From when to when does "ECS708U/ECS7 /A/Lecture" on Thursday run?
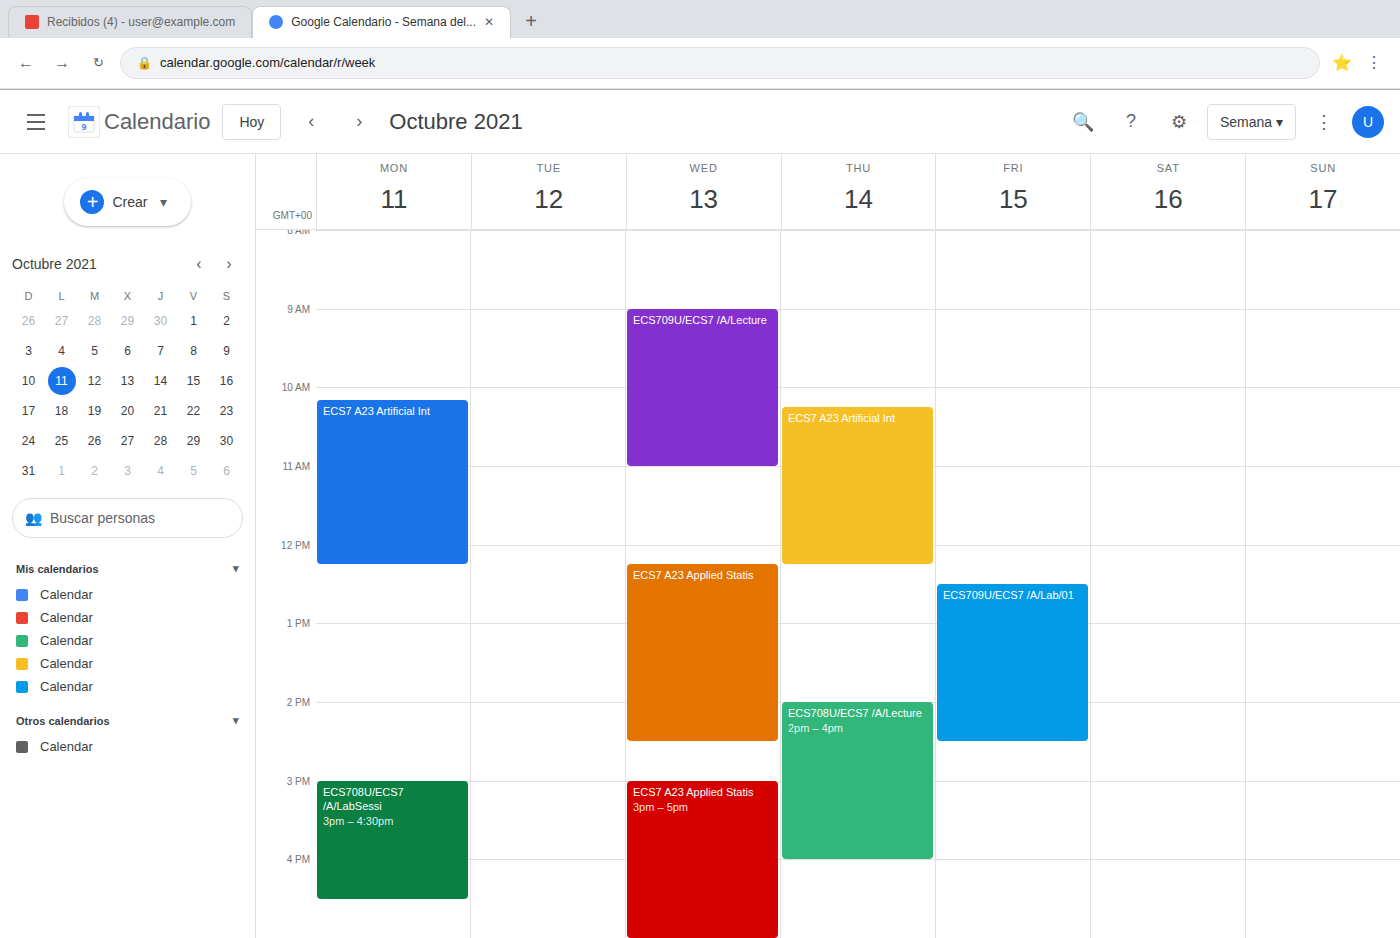
2:00 PM to 4:00 PM